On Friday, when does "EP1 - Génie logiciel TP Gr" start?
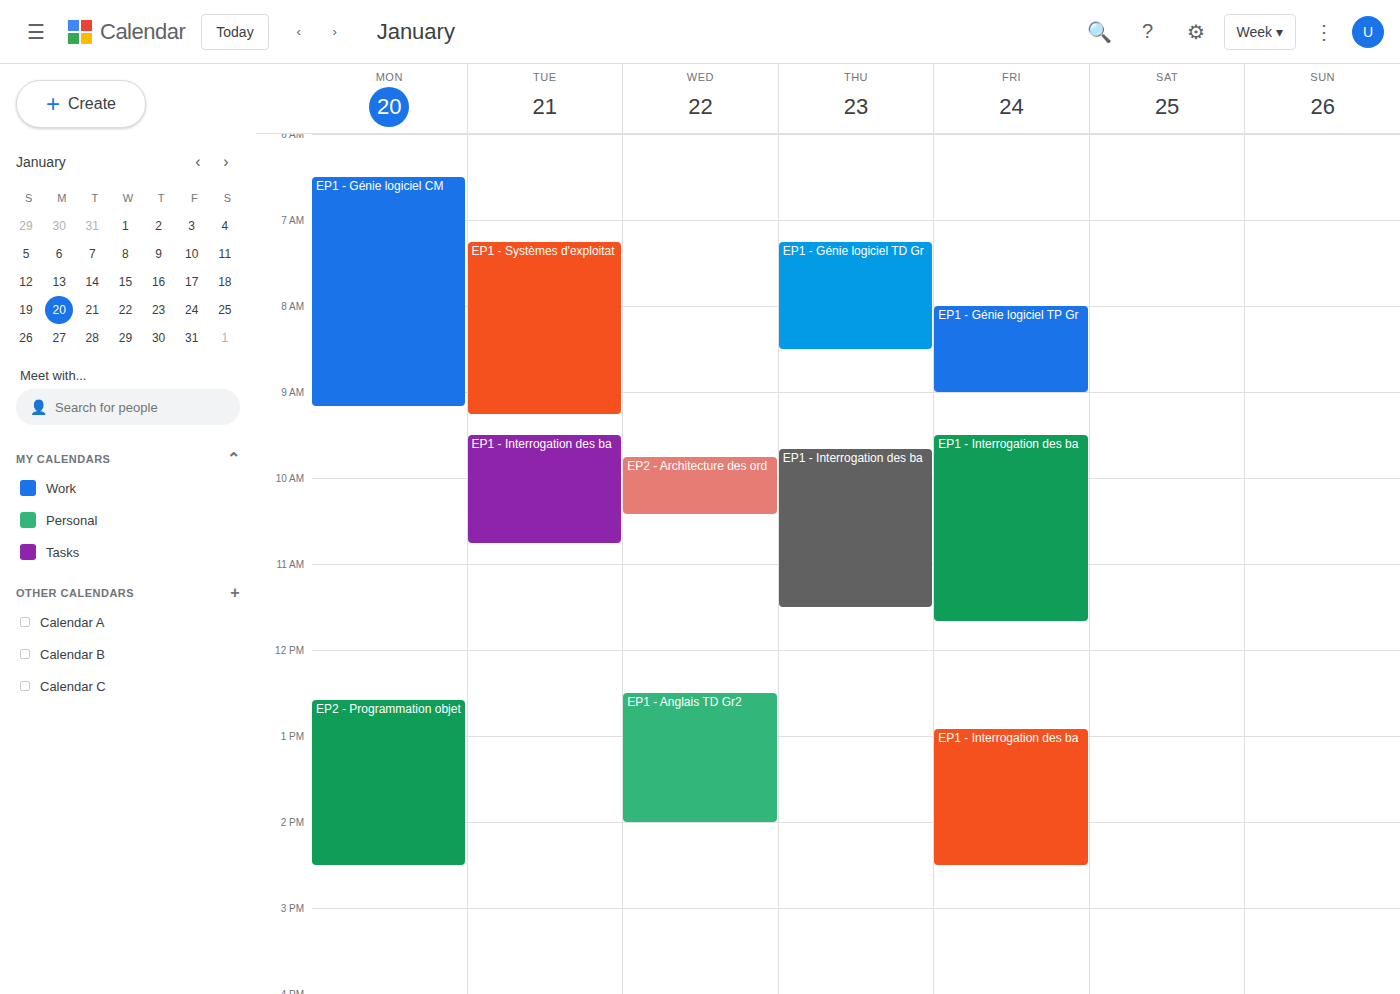
8:00 AM